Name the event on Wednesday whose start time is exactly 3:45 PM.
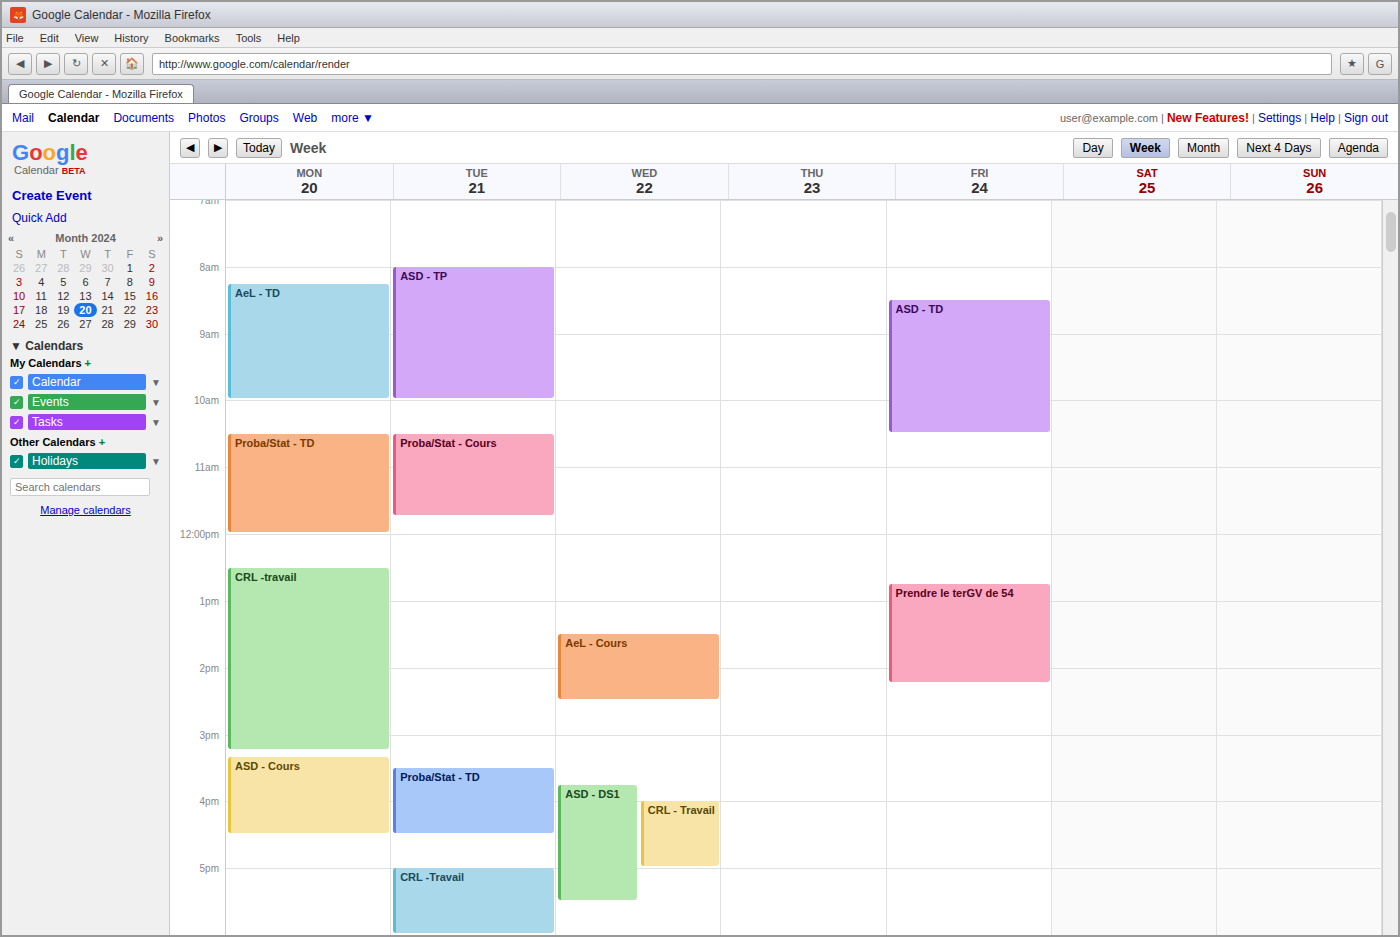
"ASD - DS1"